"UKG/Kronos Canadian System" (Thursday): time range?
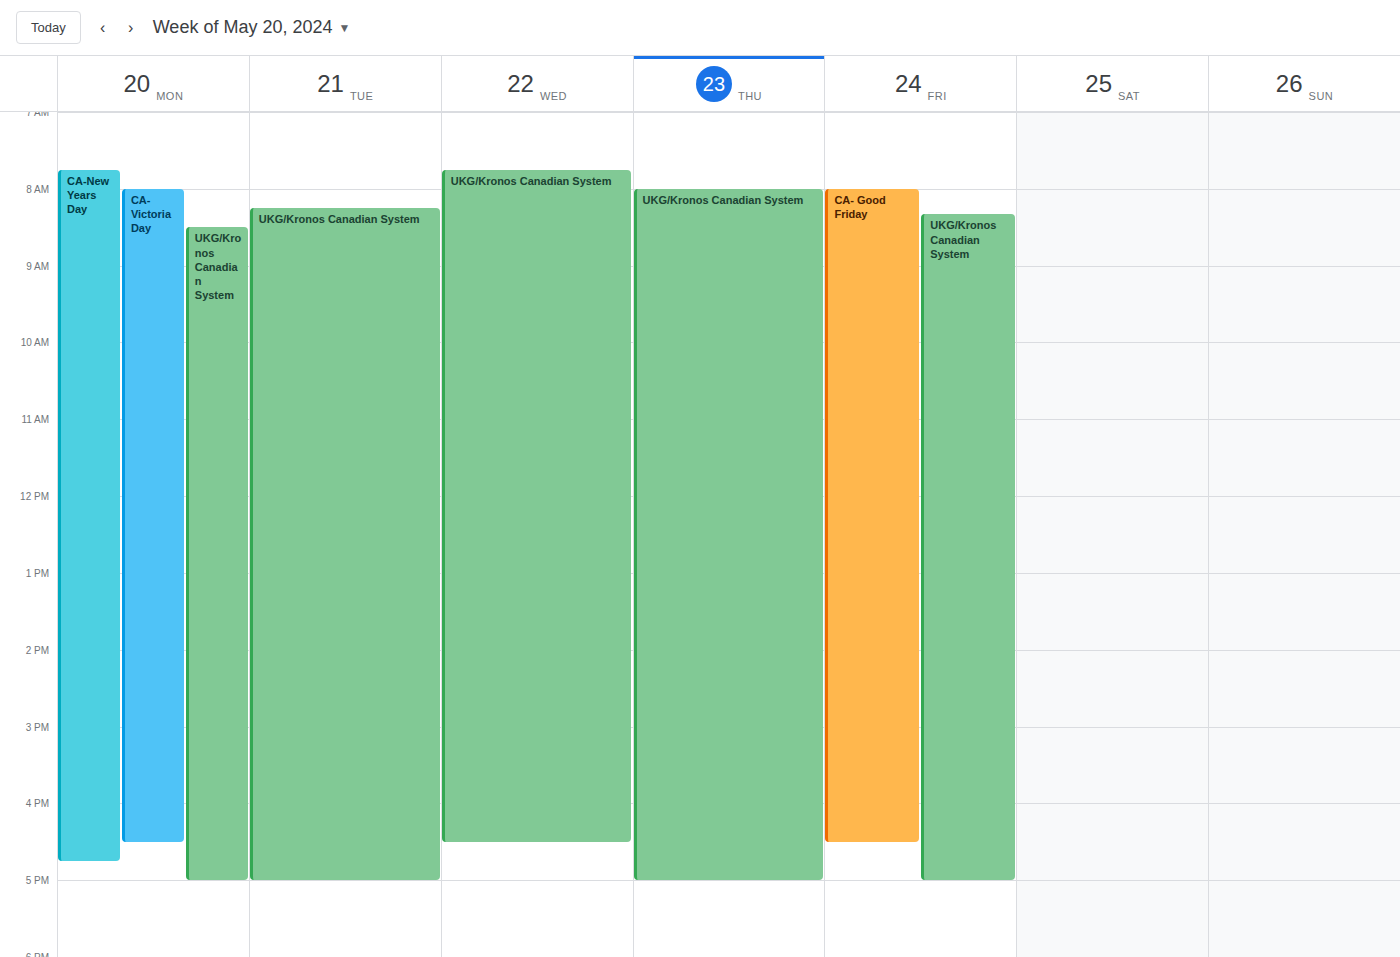
8:00 AM to 5:00 PM